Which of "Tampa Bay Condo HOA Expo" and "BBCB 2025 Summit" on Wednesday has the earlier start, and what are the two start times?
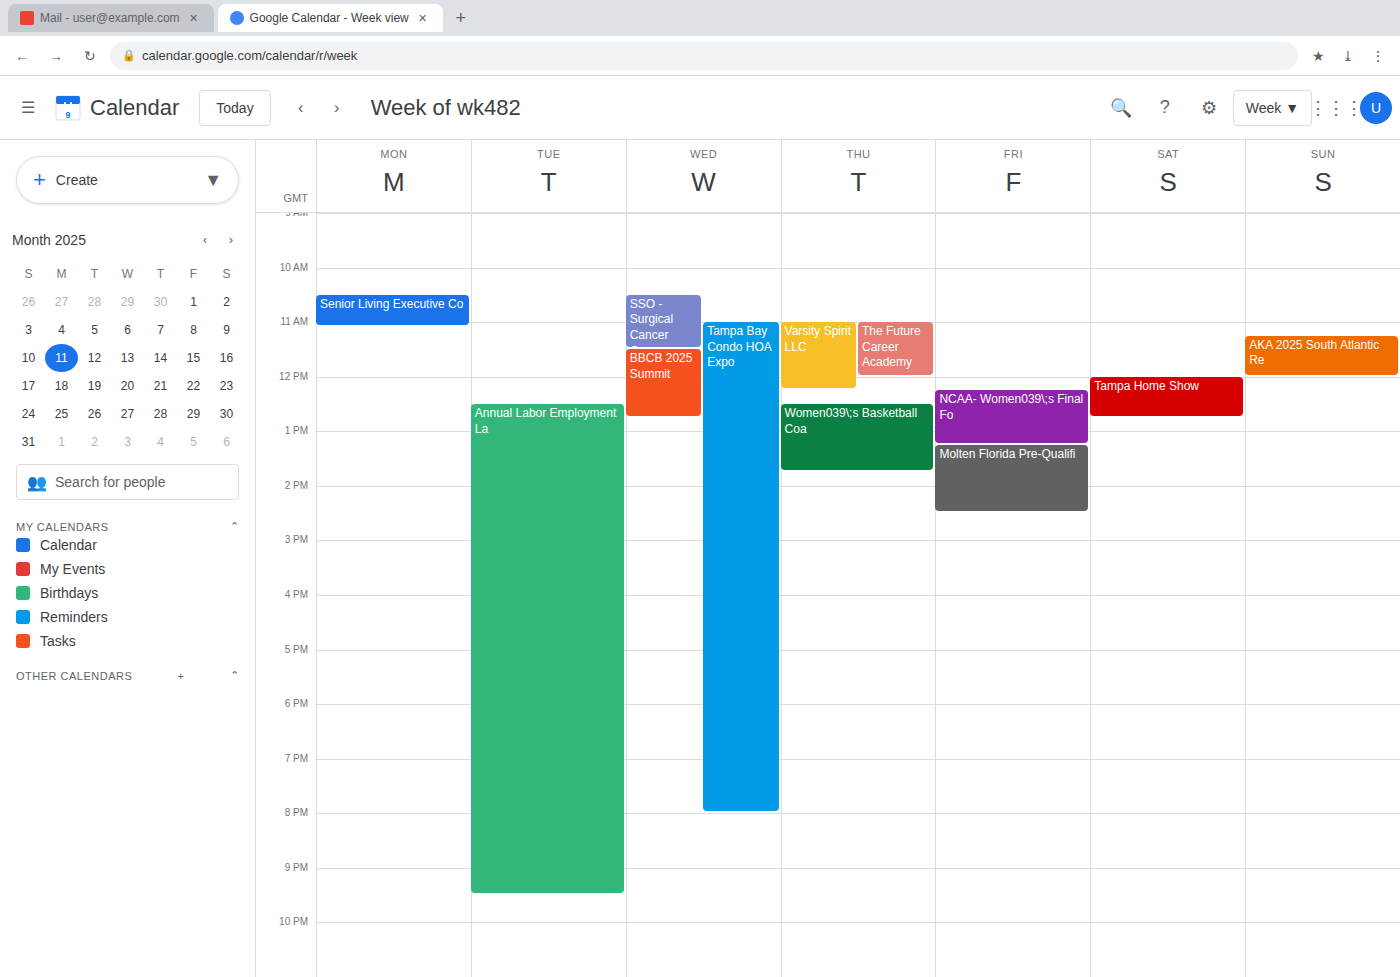
"Tampa Bay Condo HOA Expo" 11:00 AM; "BBCB 2025 Summit" 11:30 AM.